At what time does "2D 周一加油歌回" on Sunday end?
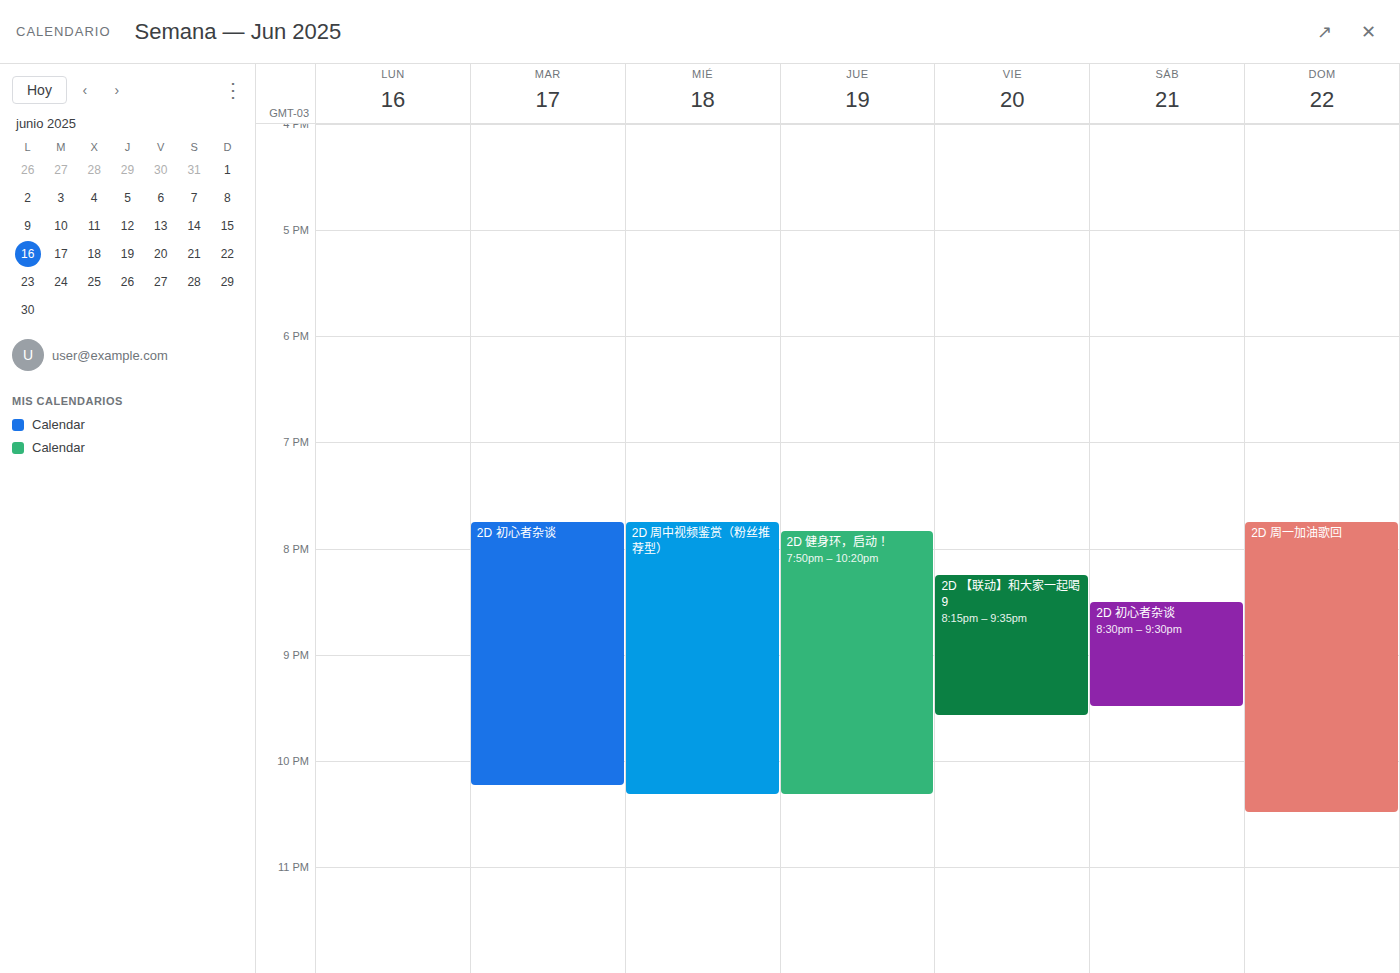
10:30 PM